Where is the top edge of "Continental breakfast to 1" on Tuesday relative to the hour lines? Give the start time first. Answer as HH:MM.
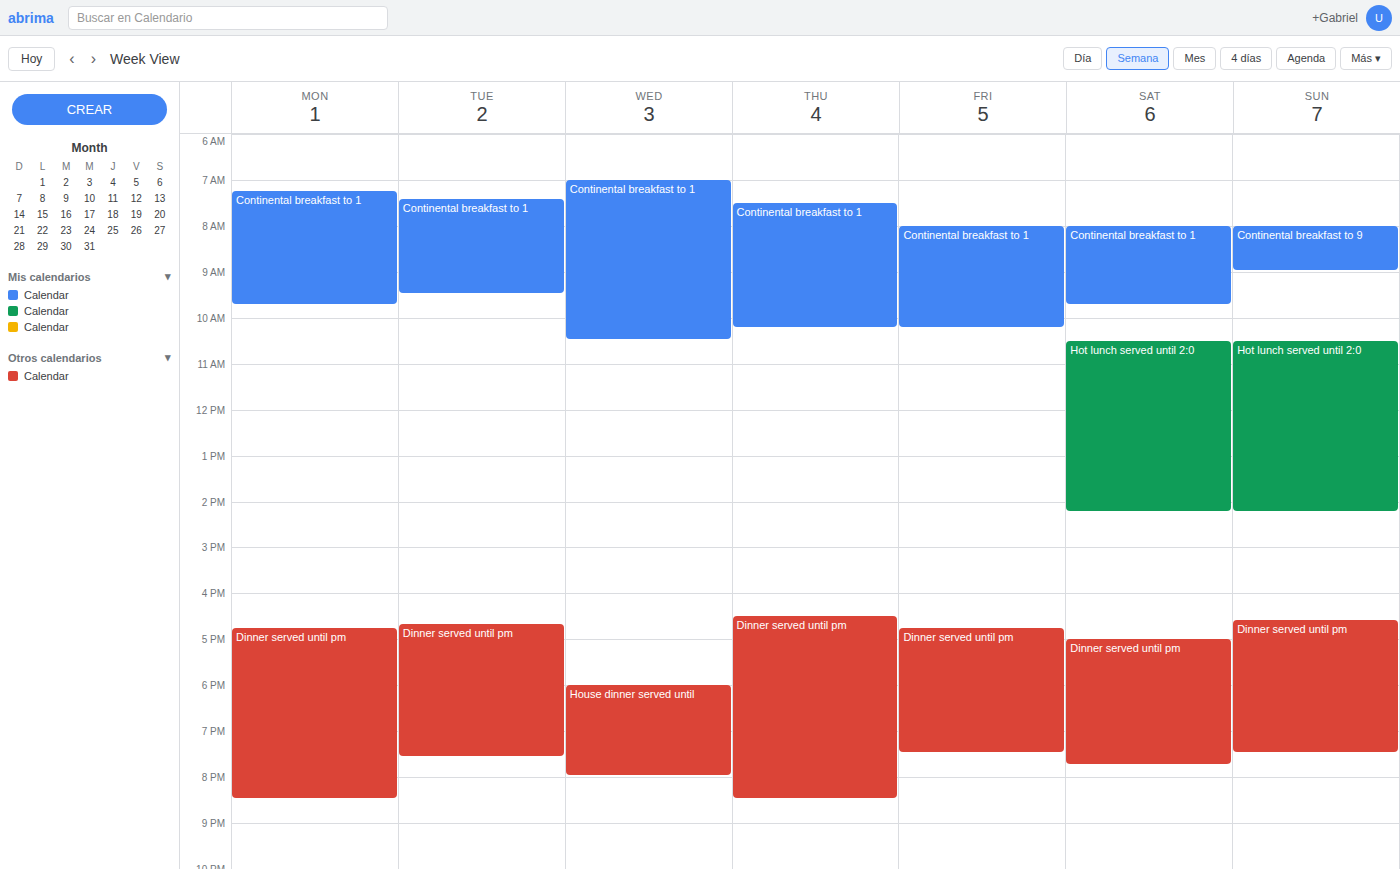
07:25 -- neither: 25 minutes below the 07:00 line and 35 minutes above the 08:00 line.